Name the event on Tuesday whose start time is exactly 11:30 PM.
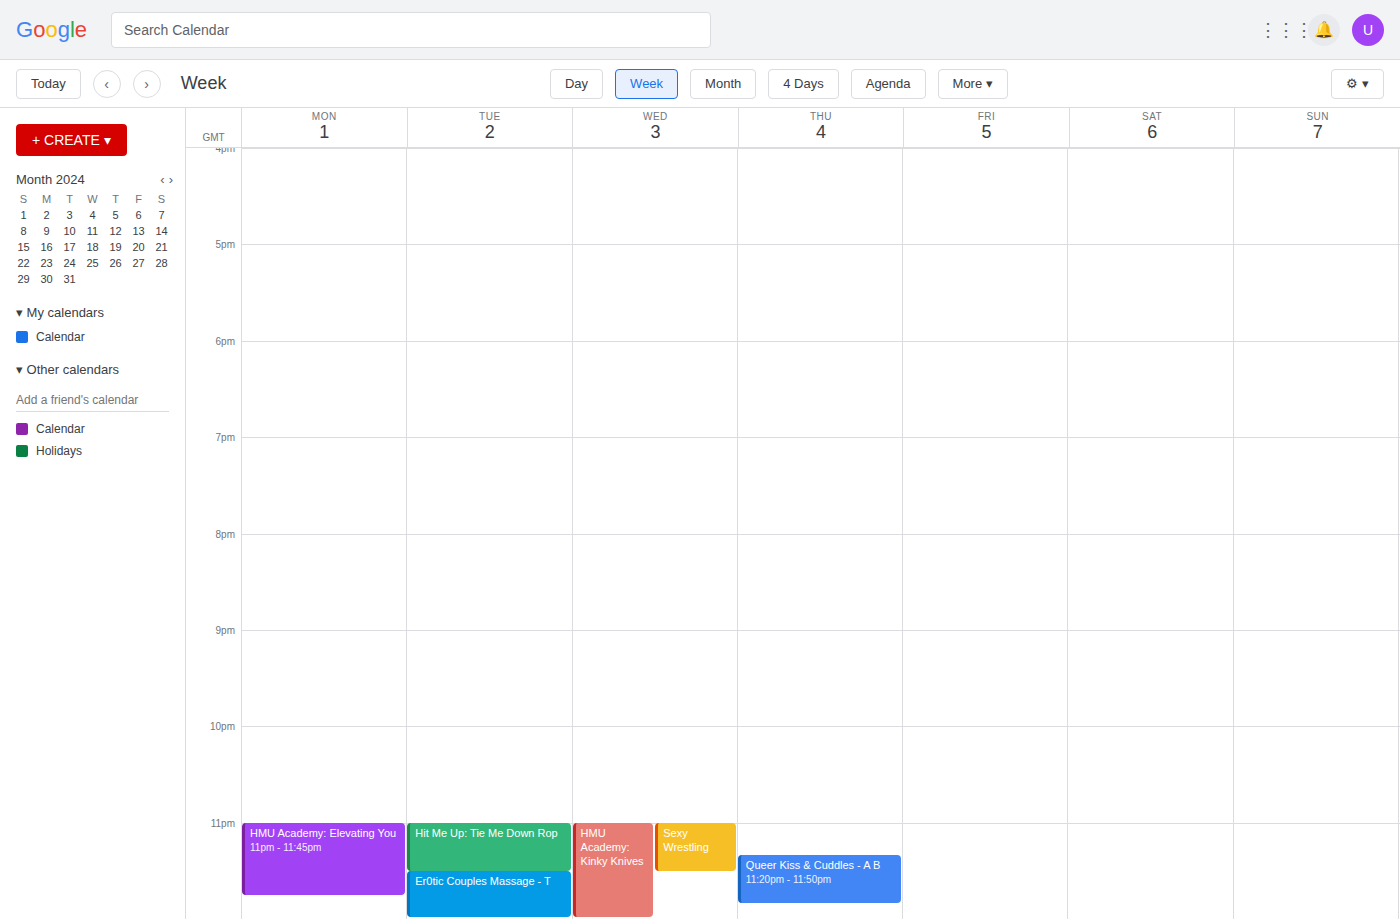
"Er0tic Couples Massage - T"